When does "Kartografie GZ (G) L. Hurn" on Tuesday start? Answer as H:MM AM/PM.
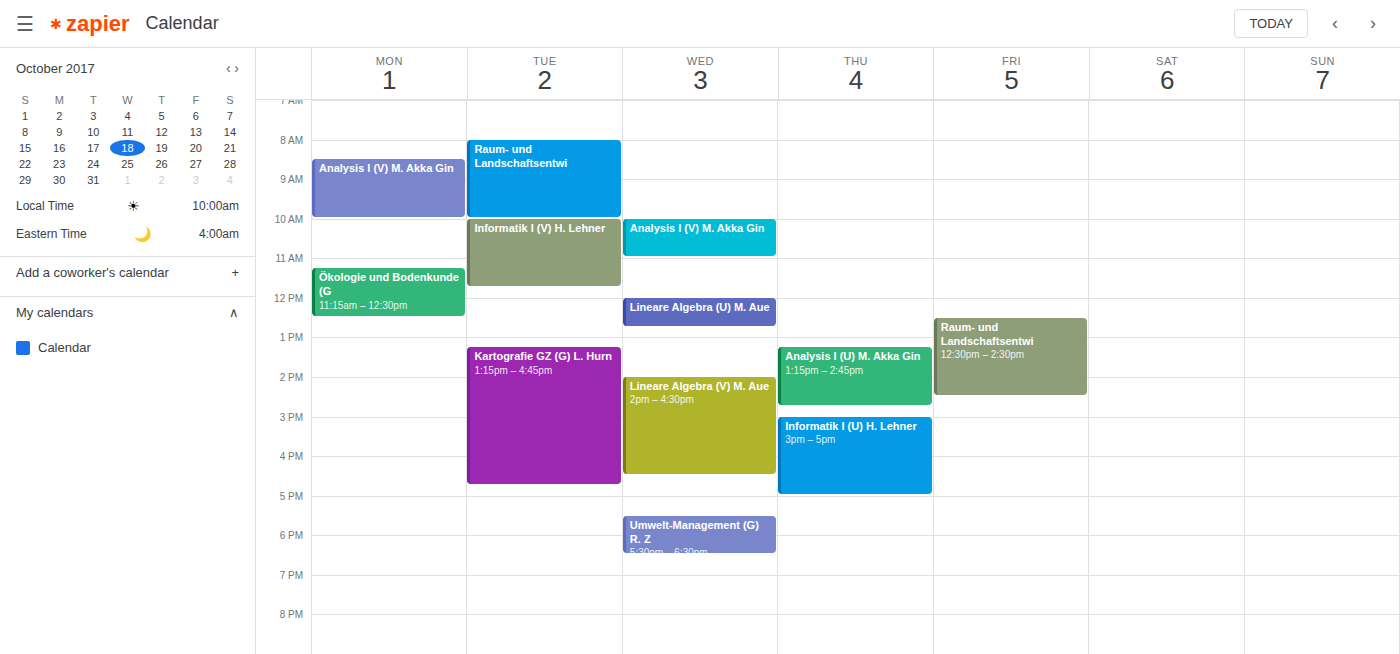
1:15 PM